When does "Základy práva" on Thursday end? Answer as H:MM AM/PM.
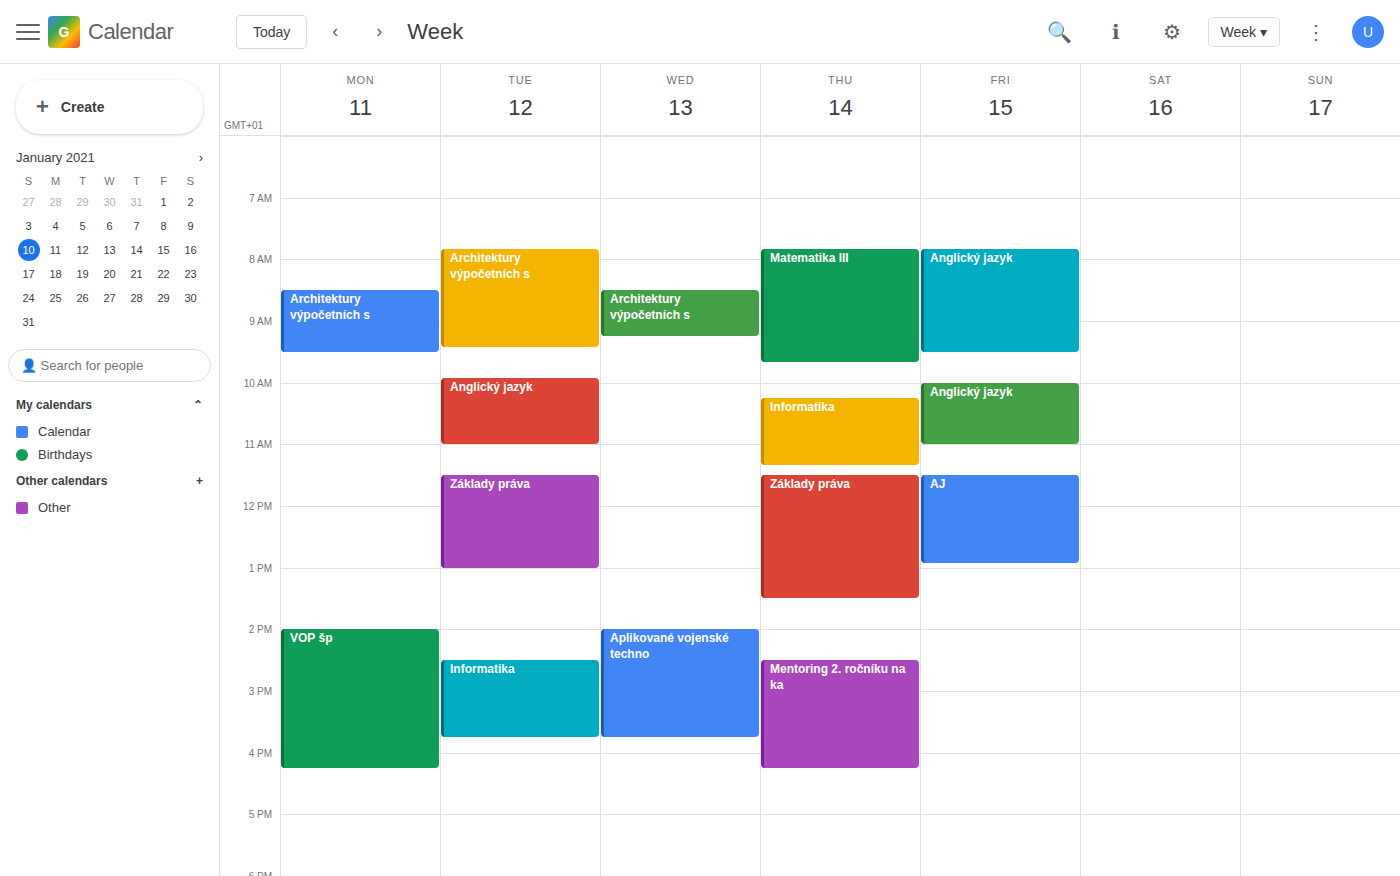
1:30 PM